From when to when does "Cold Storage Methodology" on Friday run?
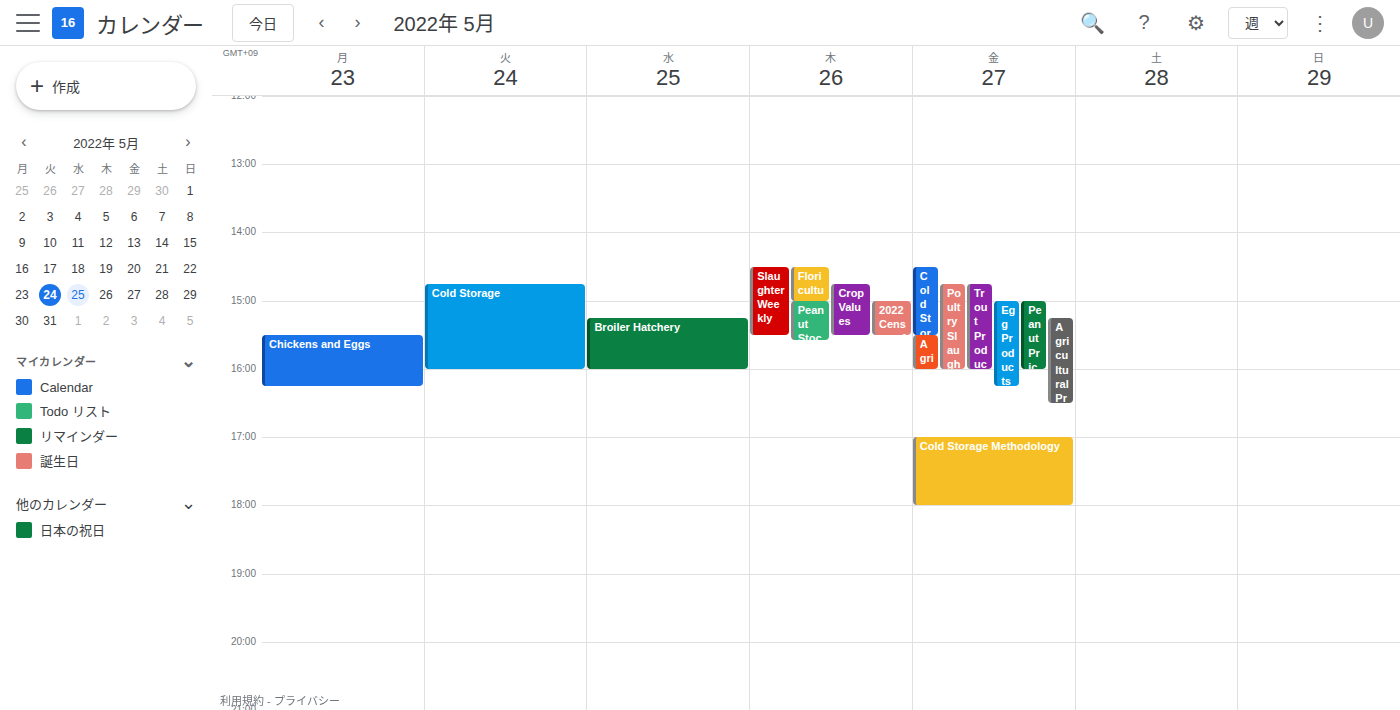
5:00 PM to 6:00 PM